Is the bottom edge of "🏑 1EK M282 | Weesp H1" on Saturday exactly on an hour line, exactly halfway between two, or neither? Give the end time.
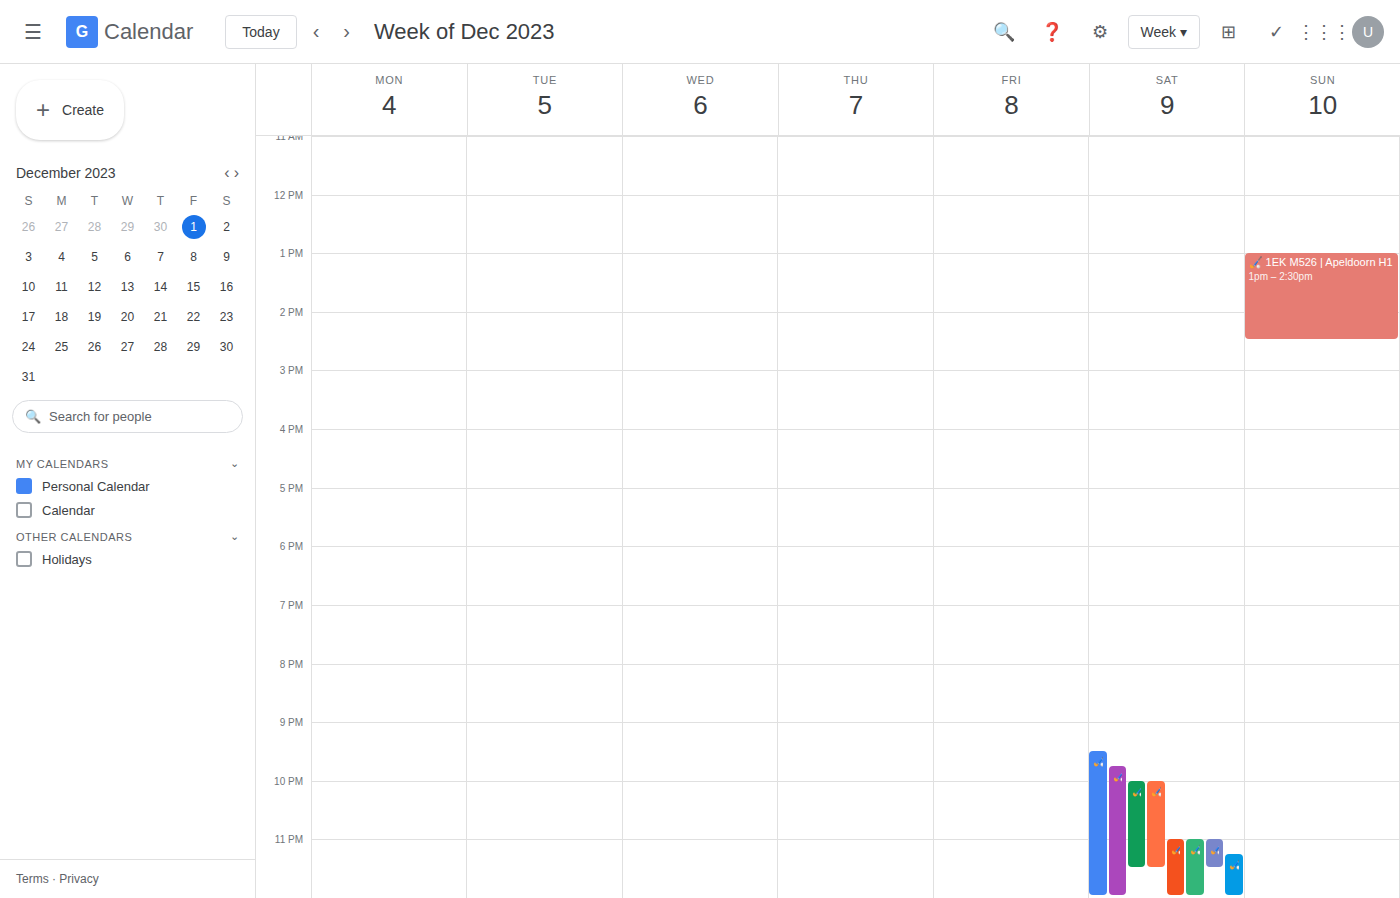
11:30 PM -- halfway between the 11 PM and 12 AM lines.